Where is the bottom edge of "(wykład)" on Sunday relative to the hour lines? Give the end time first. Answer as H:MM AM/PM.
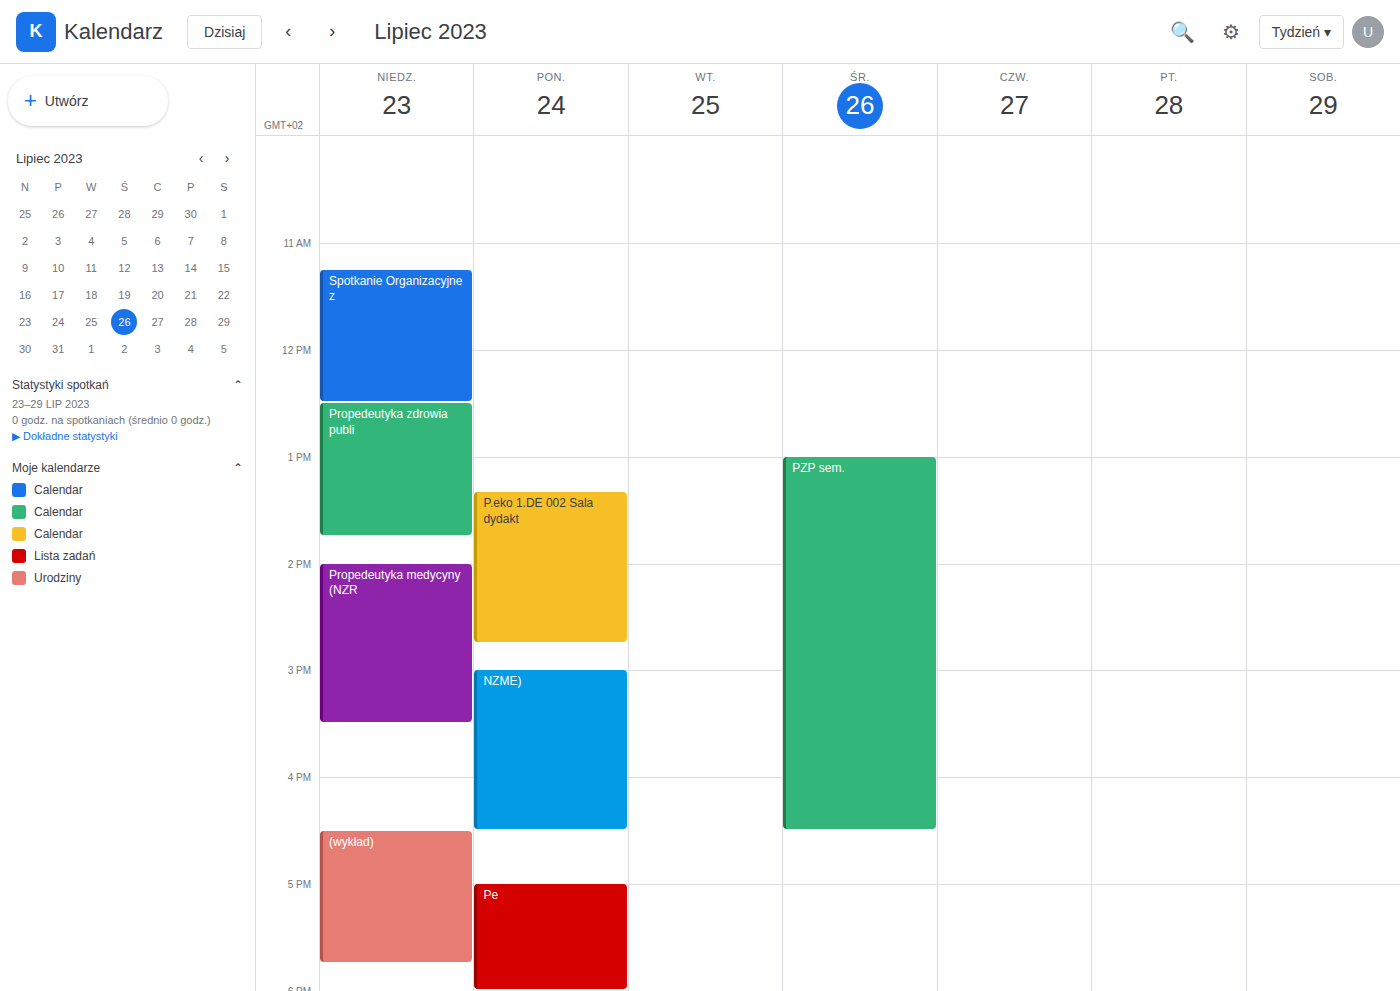
5:45 PM -- neither: three quarters of the way from the 5 PM line to the 6 PM line.